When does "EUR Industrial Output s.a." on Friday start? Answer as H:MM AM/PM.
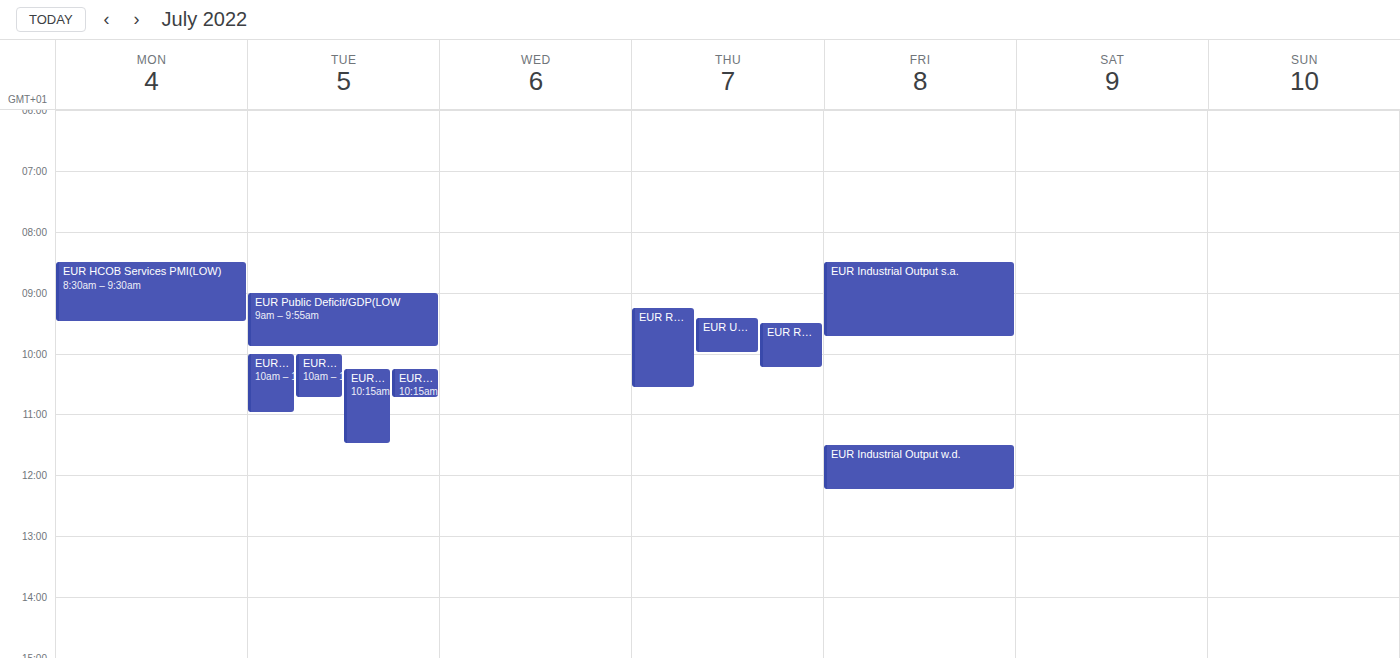
8:30 AM